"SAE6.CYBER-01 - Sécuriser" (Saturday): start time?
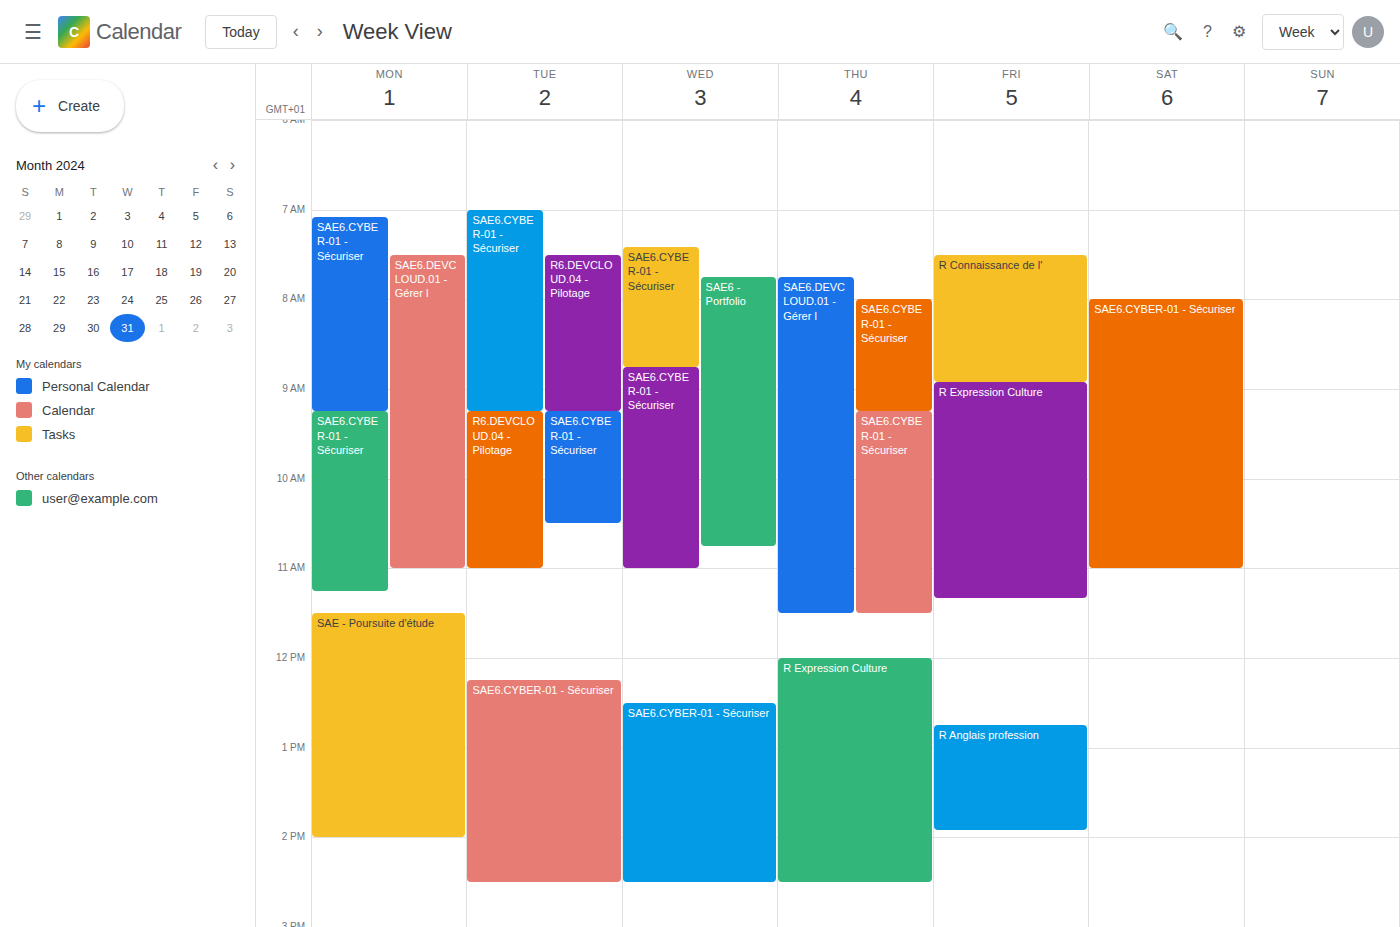
8:00 AM